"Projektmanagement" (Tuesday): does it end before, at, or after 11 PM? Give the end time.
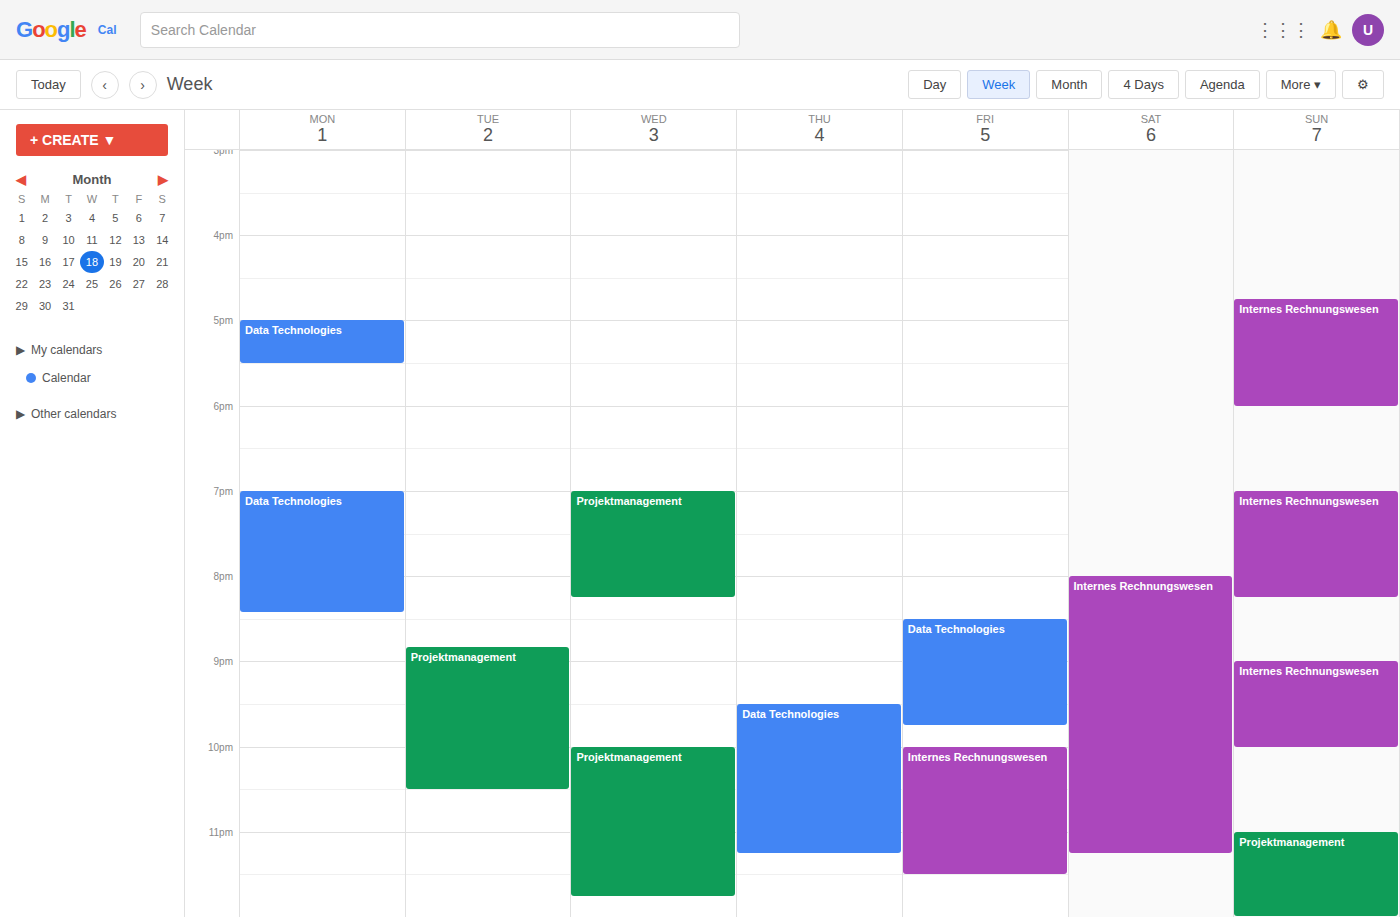
10:30 PM -- before 11 PM, 30 minutes above the 11 PM line.